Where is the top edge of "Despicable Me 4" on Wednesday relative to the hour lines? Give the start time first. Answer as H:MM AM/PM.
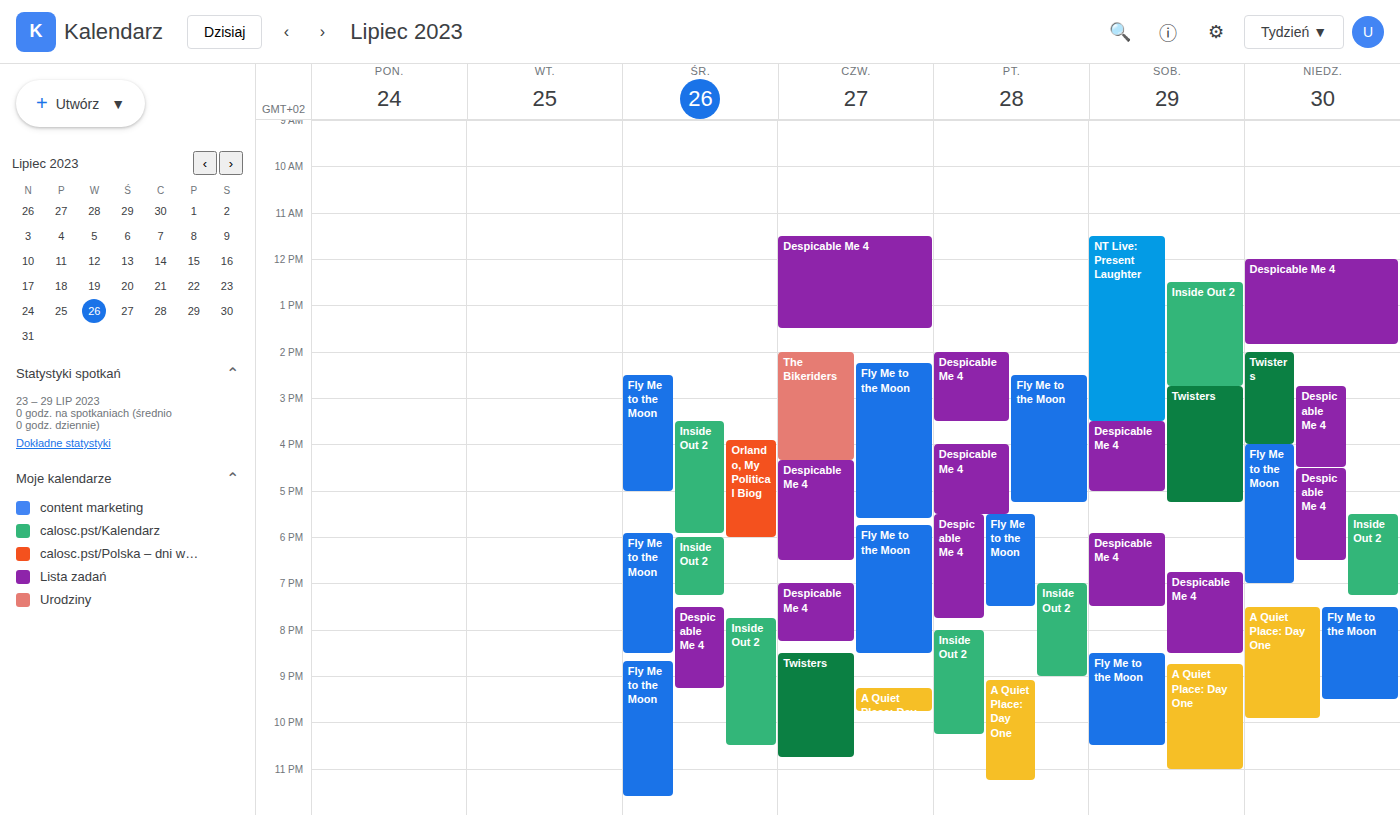
7:30 PM -- halfway between the 7 PM and 8 PM lines.